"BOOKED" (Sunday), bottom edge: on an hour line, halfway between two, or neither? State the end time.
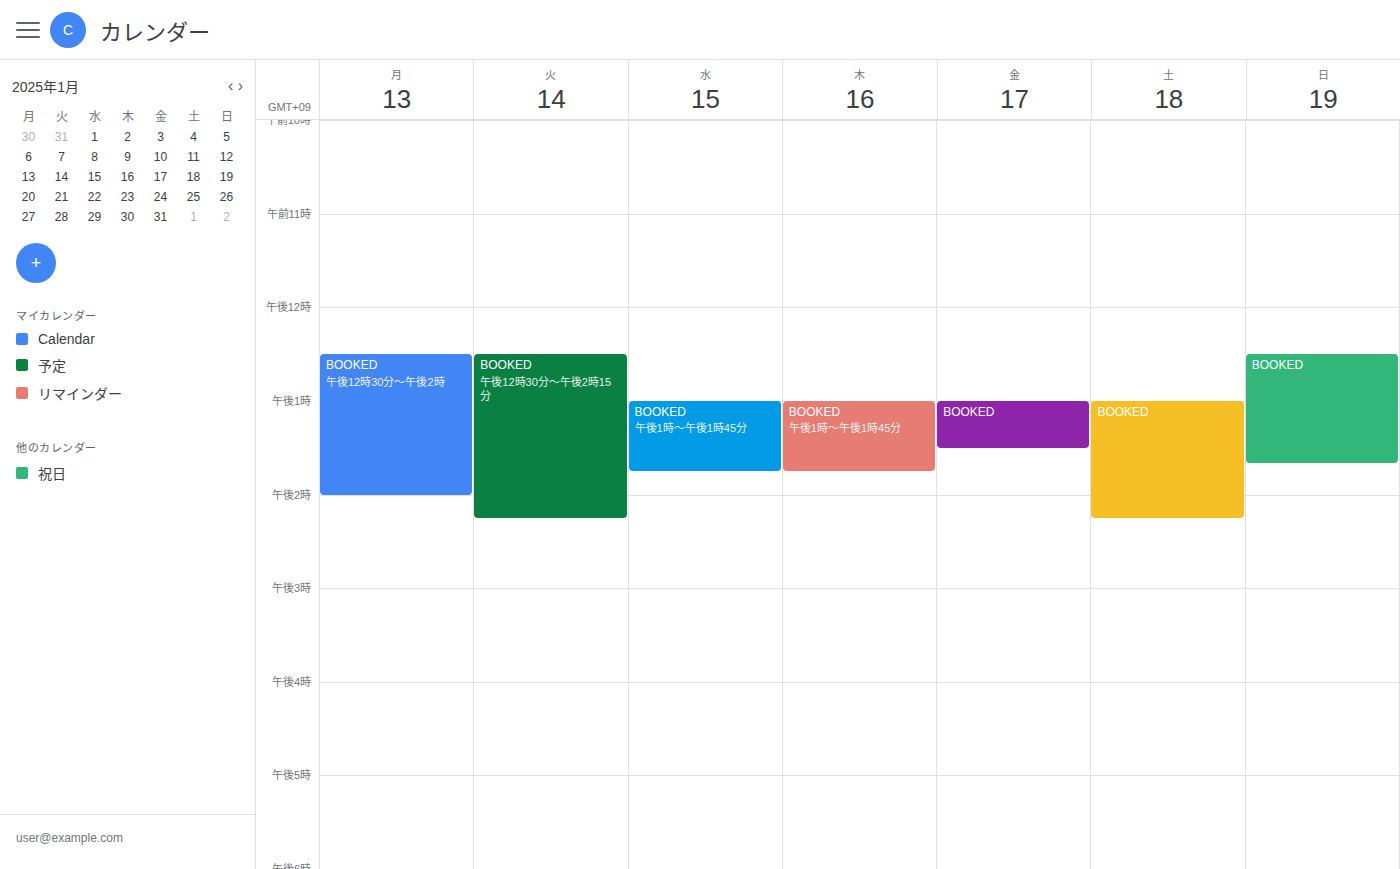
1:40 PM -- neither: 40 minutes below the 1 PM line and 20 minutes above the 2 PM line.